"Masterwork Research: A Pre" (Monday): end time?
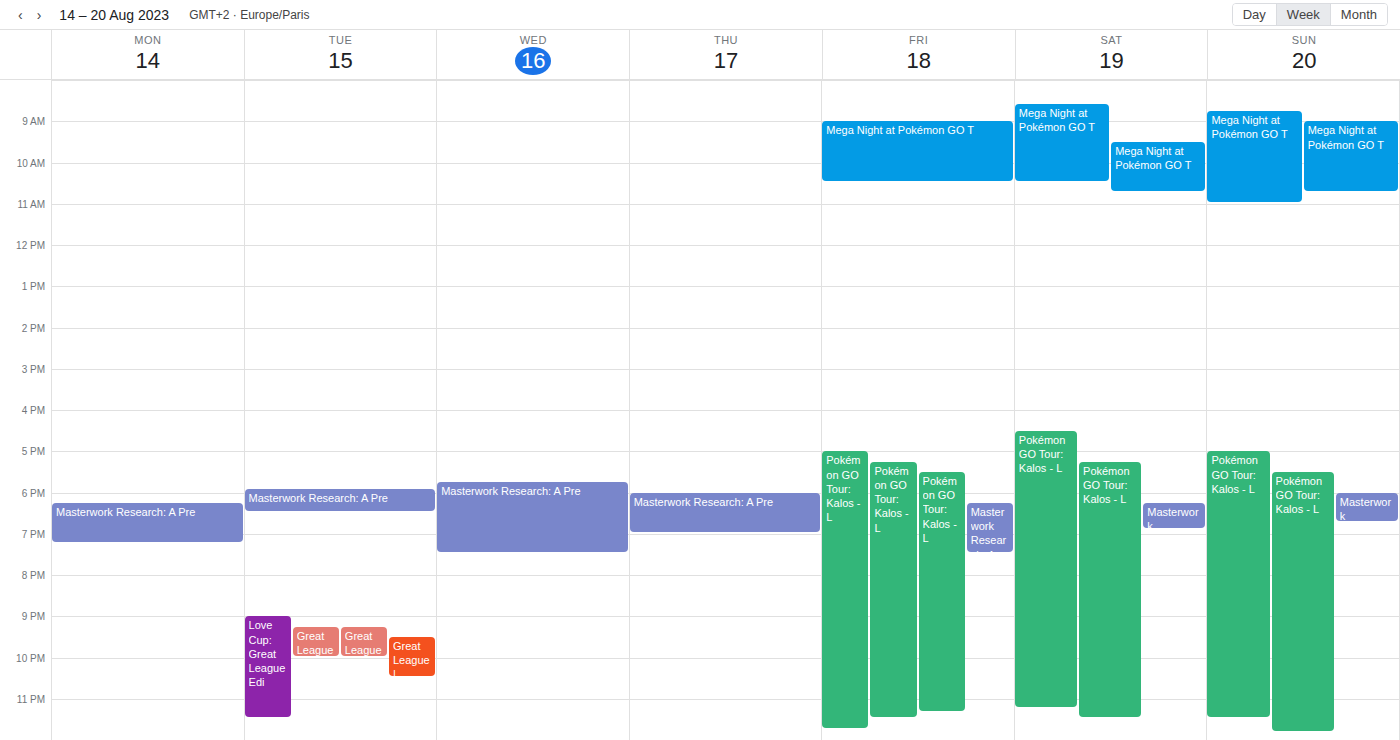
7:15 PM